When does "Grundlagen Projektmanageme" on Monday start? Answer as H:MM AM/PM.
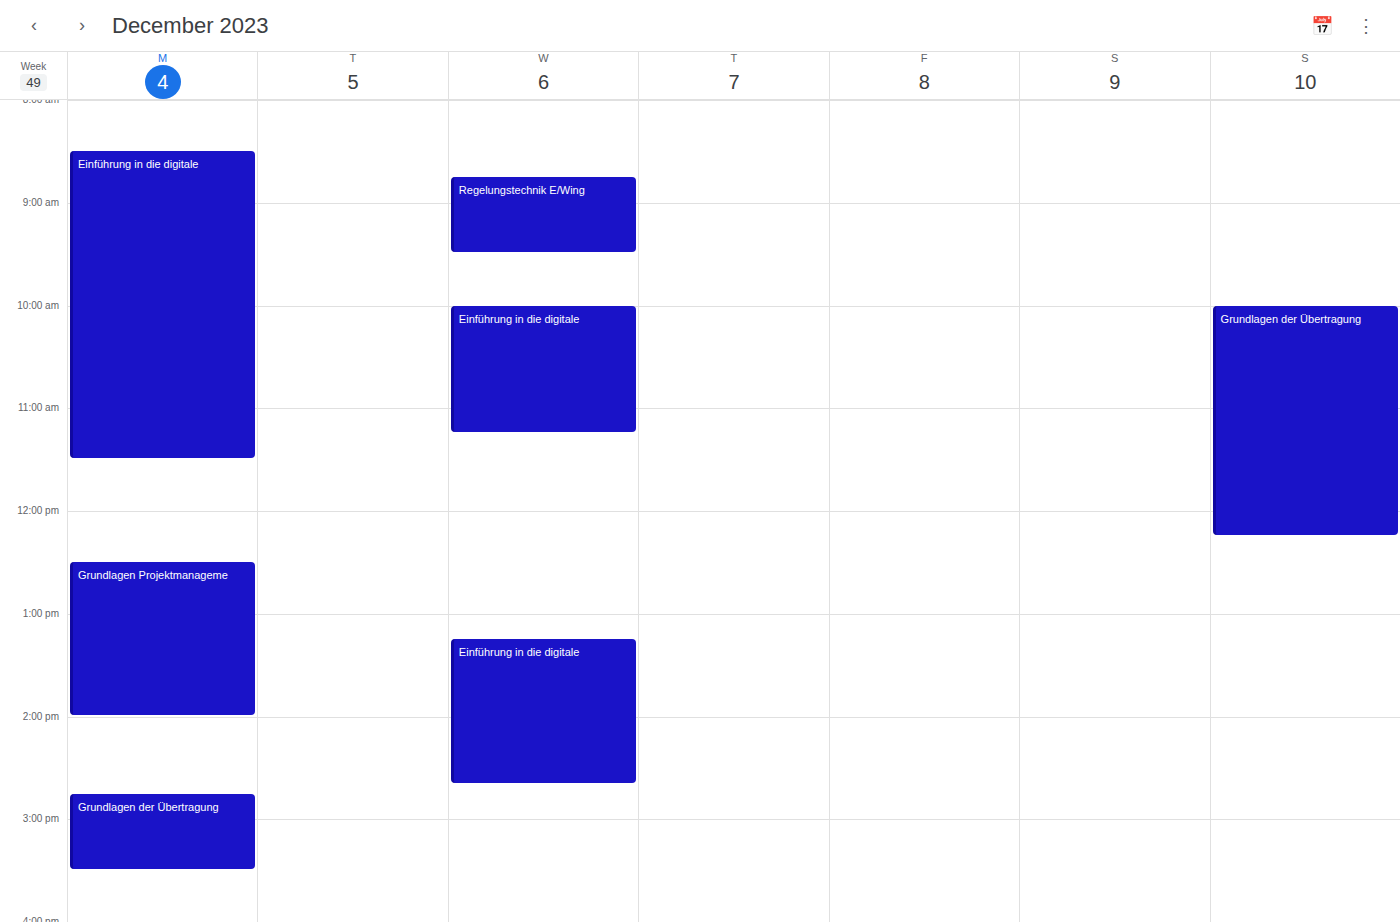
12:30 PM